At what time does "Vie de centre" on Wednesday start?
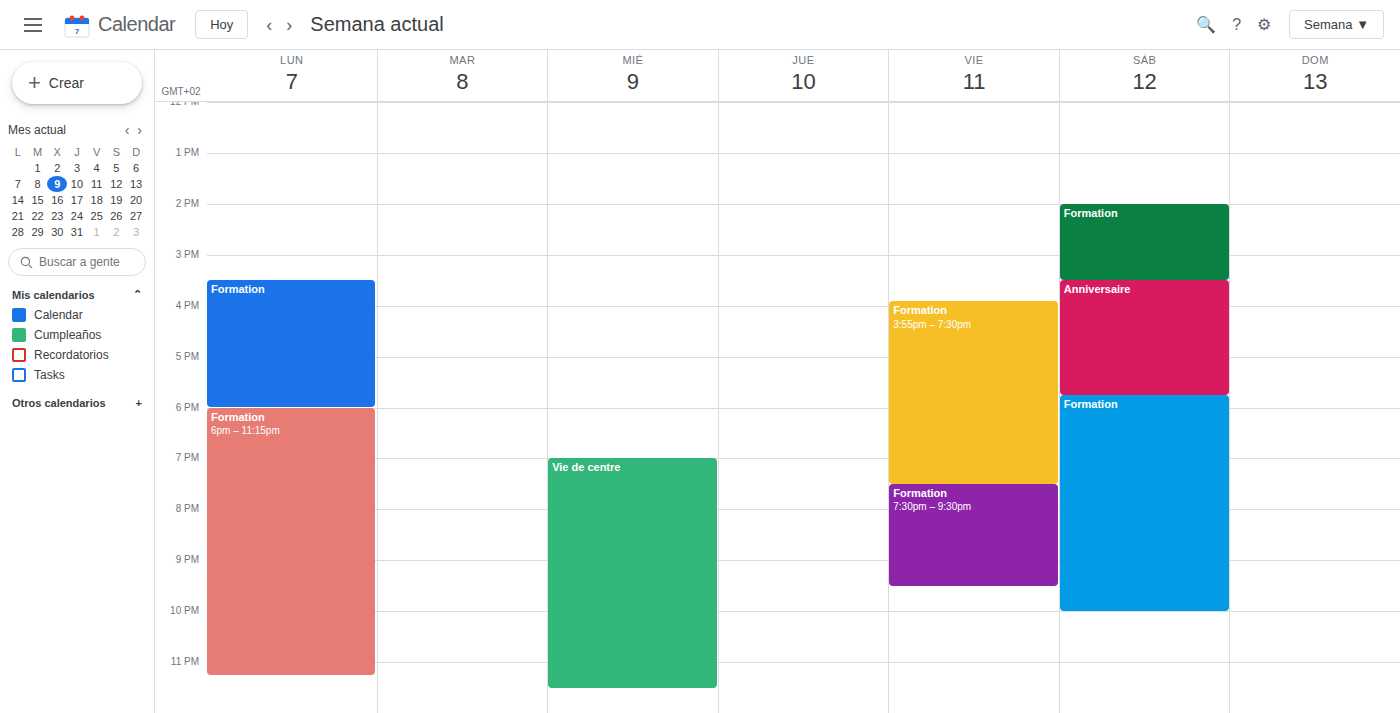
7:00 PM